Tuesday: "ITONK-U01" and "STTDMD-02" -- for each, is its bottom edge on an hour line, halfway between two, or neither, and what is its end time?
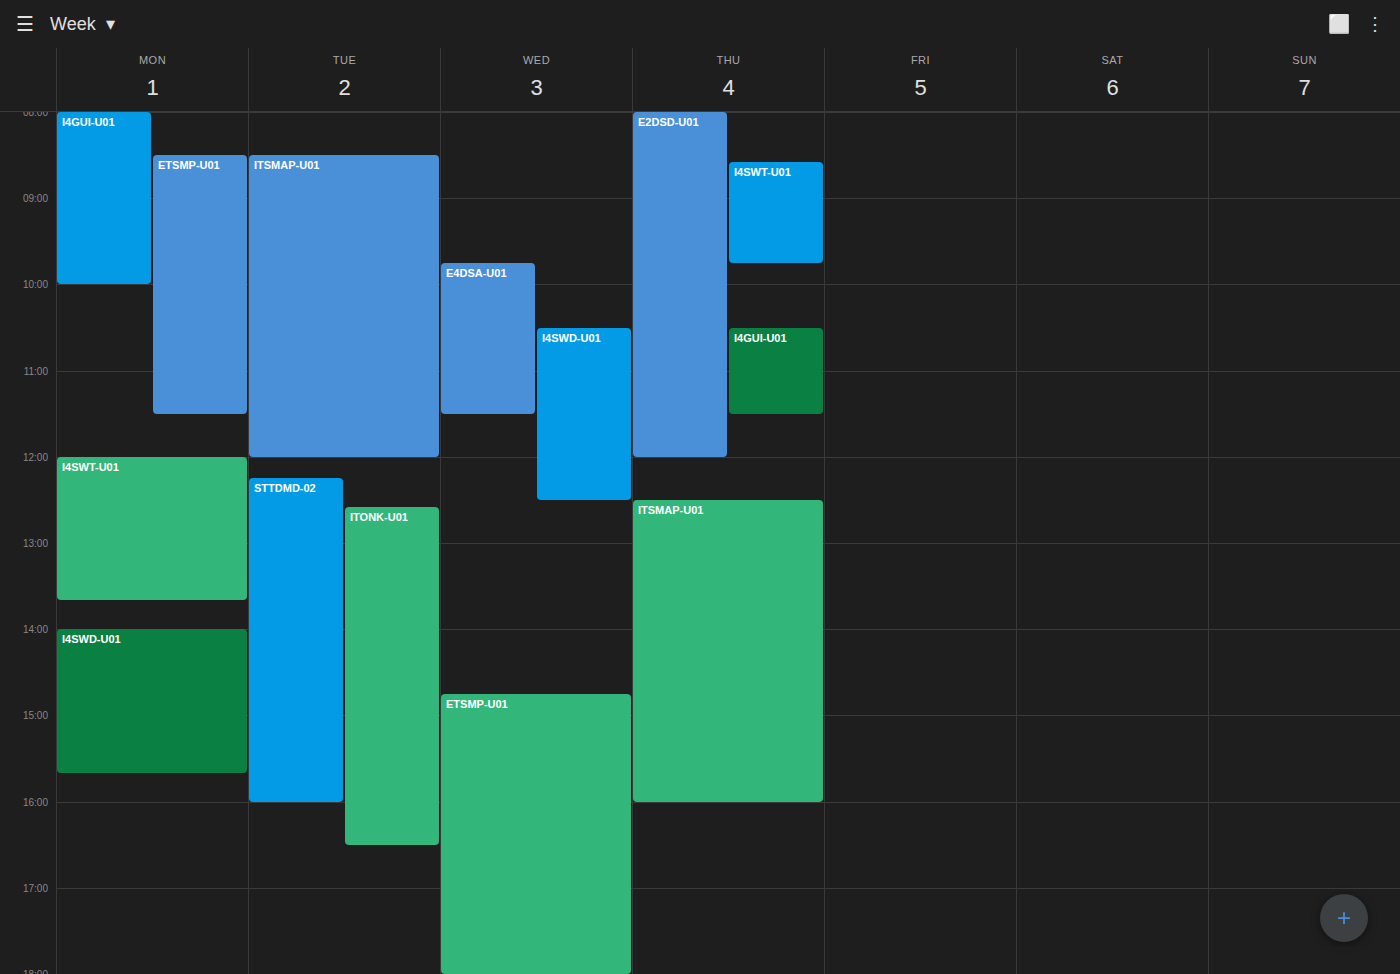
"ITONK-U01": 4:30 PM, halfway between the 4 PM and 5 PM lines. "STTDMD-02": 4:00 PM, exactly on the 4 PM line.